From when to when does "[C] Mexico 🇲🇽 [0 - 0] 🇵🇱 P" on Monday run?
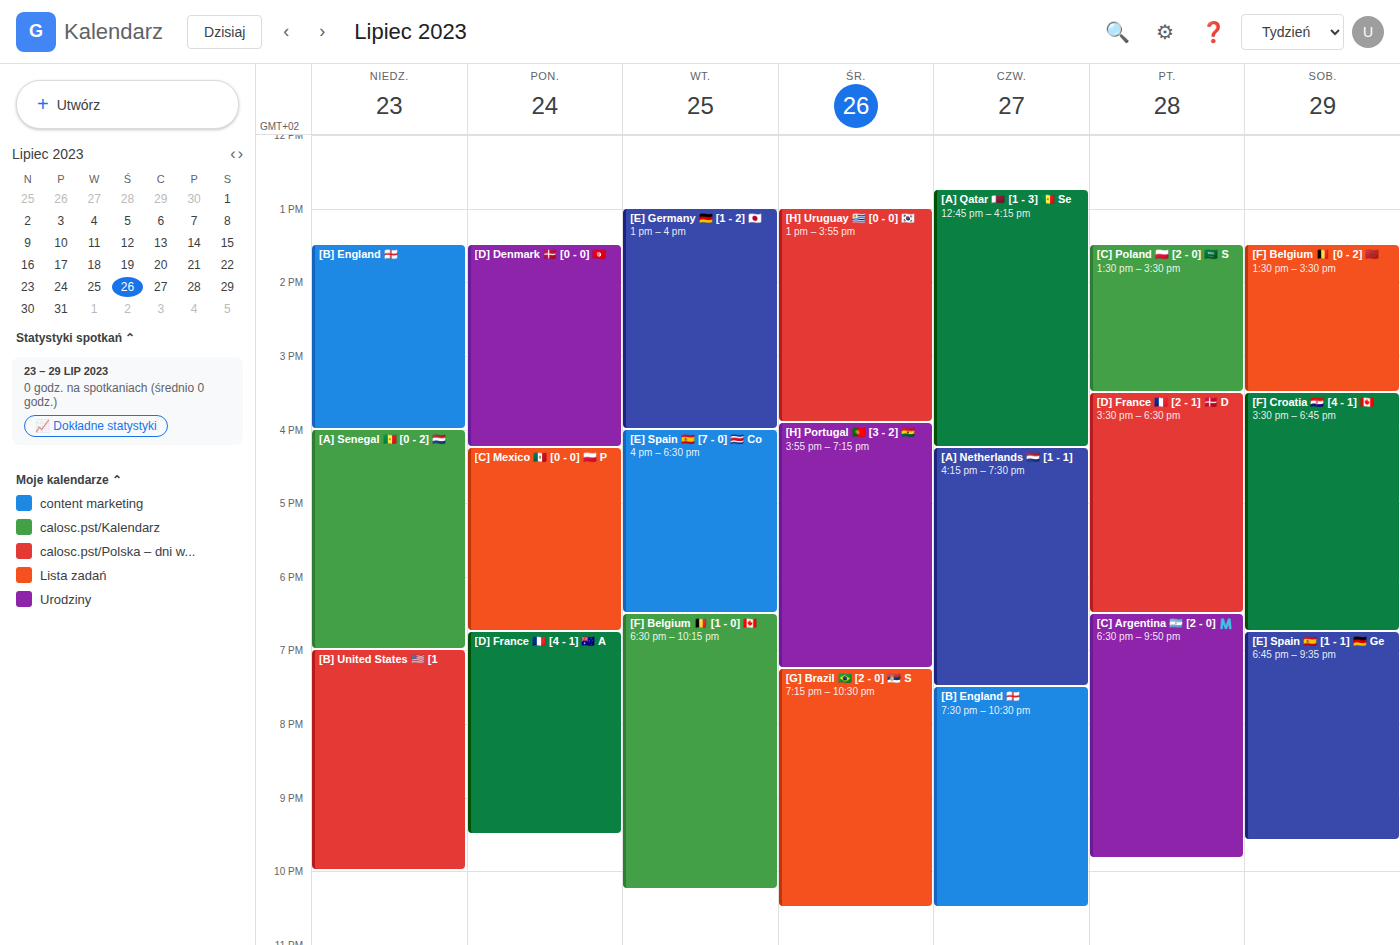
4:15 PM to 6:45 PM